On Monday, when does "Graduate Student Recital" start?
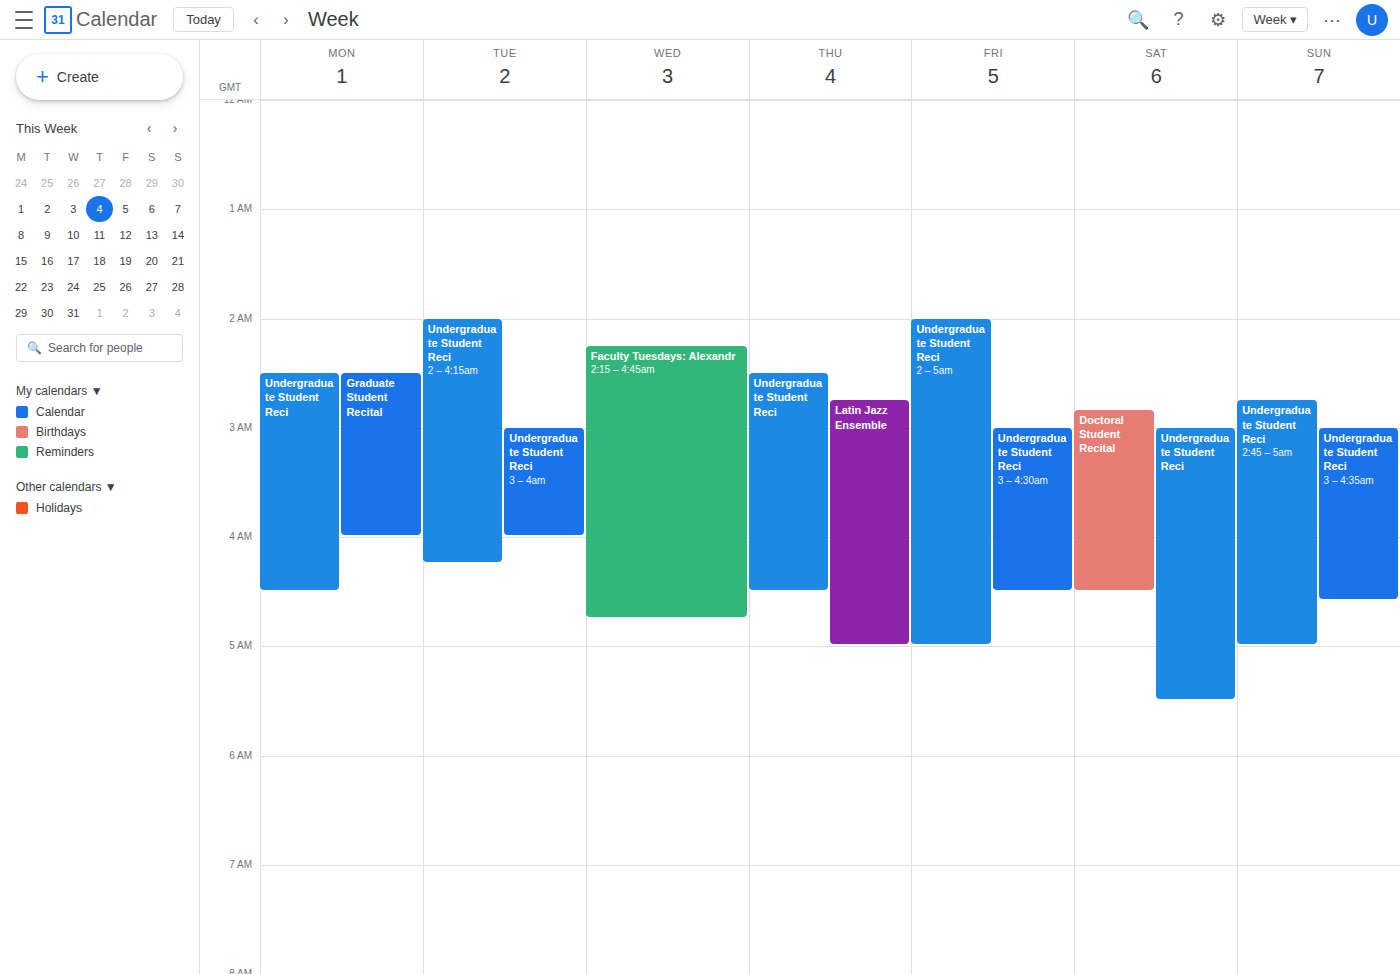
02:30